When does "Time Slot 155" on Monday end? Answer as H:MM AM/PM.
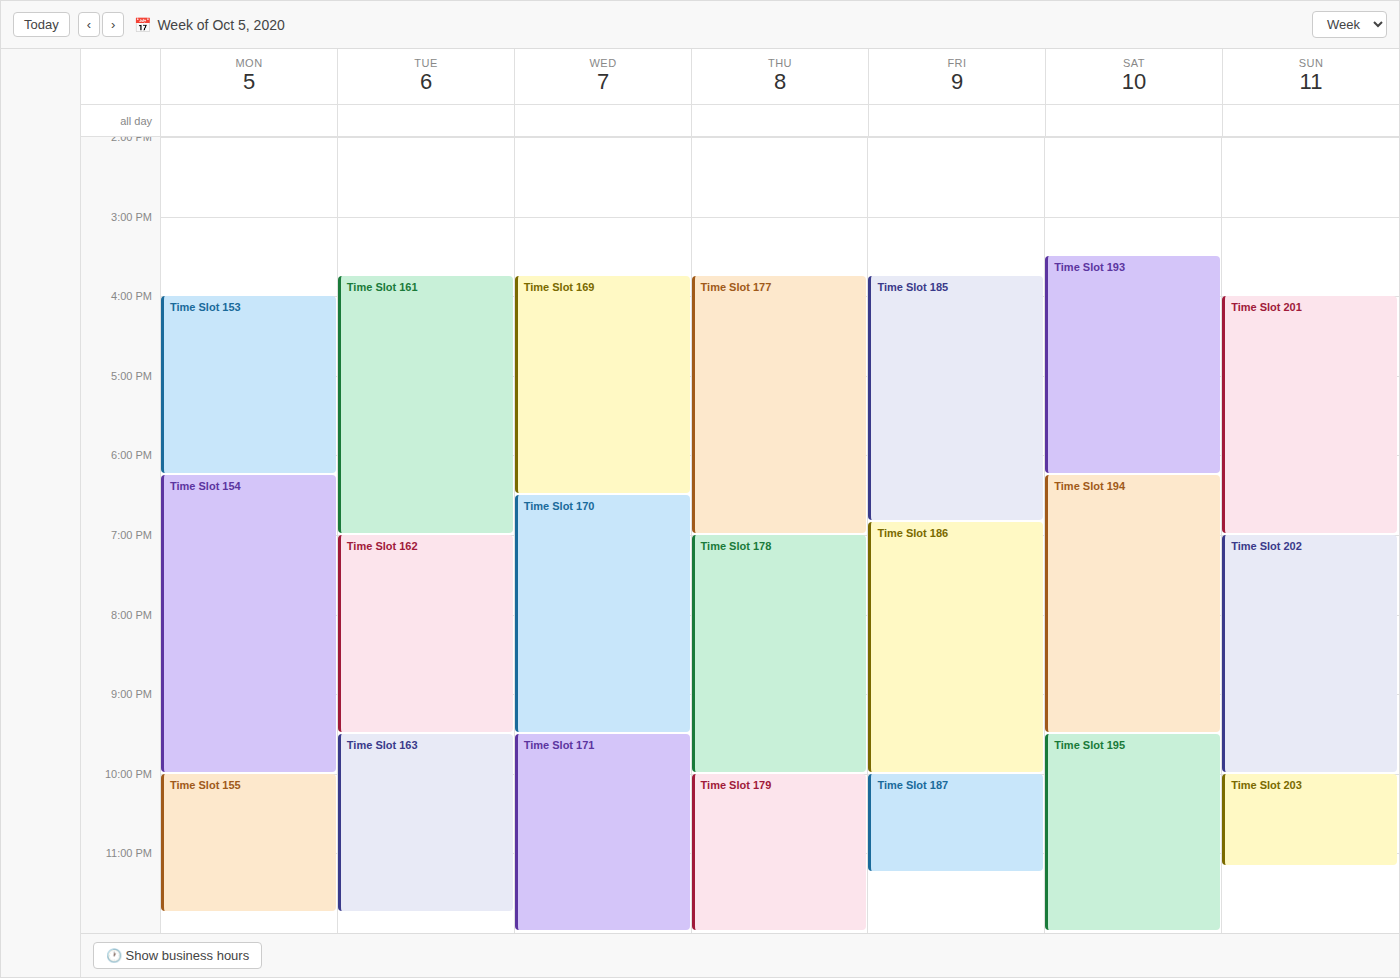
11:45 PM